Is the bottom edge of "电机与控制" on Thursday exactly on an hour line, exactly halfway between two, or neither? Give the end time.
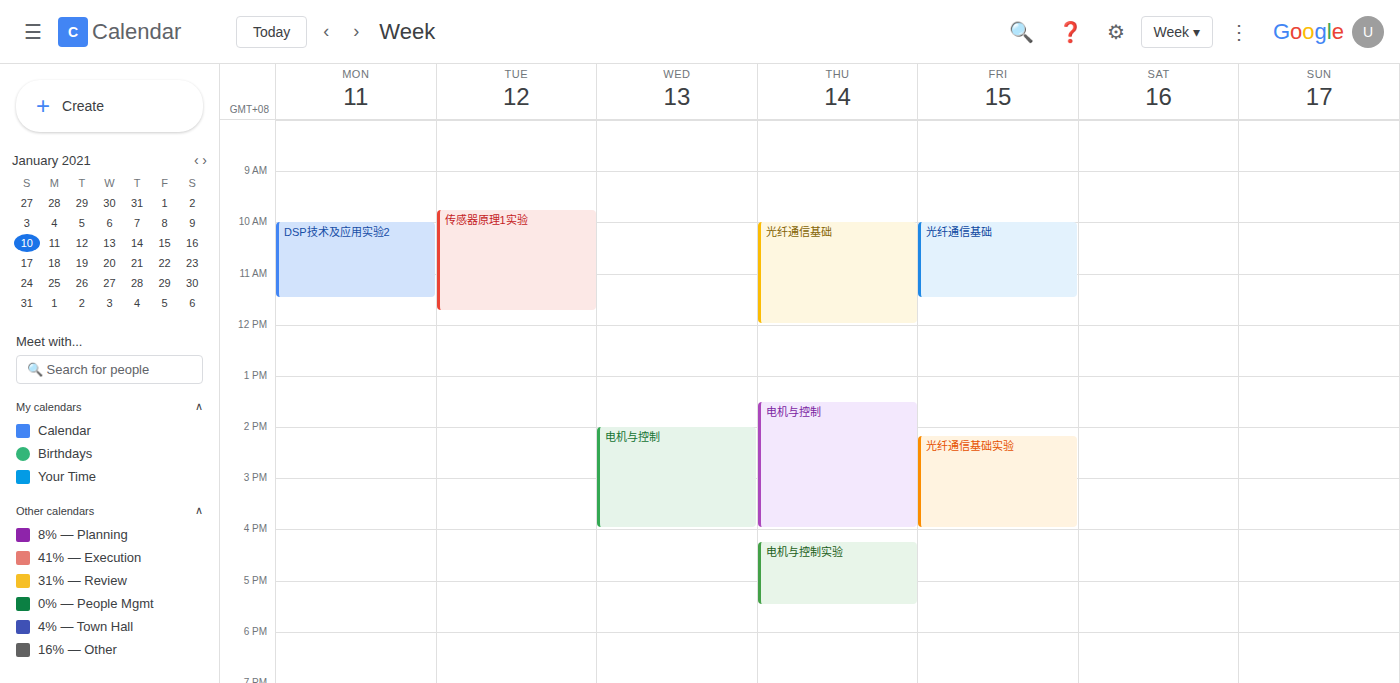
4:00 PM -- exactly on the 4 PM line.